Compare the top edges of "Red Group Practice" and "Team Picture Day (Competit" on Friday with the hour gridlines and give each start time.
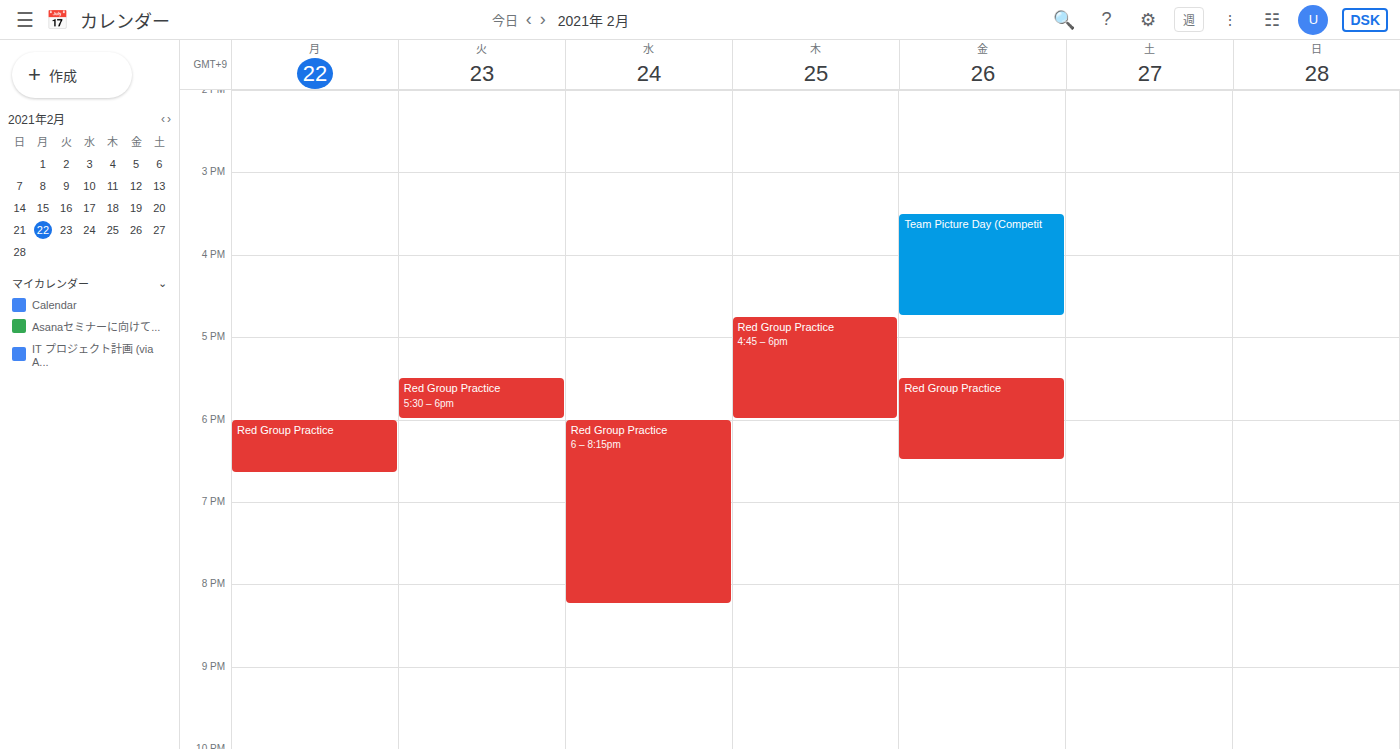
"Red Group Practice": 5:30 PM, halfway between the 5 PM and 6 PM lines. "Team Picture Day (Competit": 3:30 PM, halfway between the 3 PM and 4 PM lines.